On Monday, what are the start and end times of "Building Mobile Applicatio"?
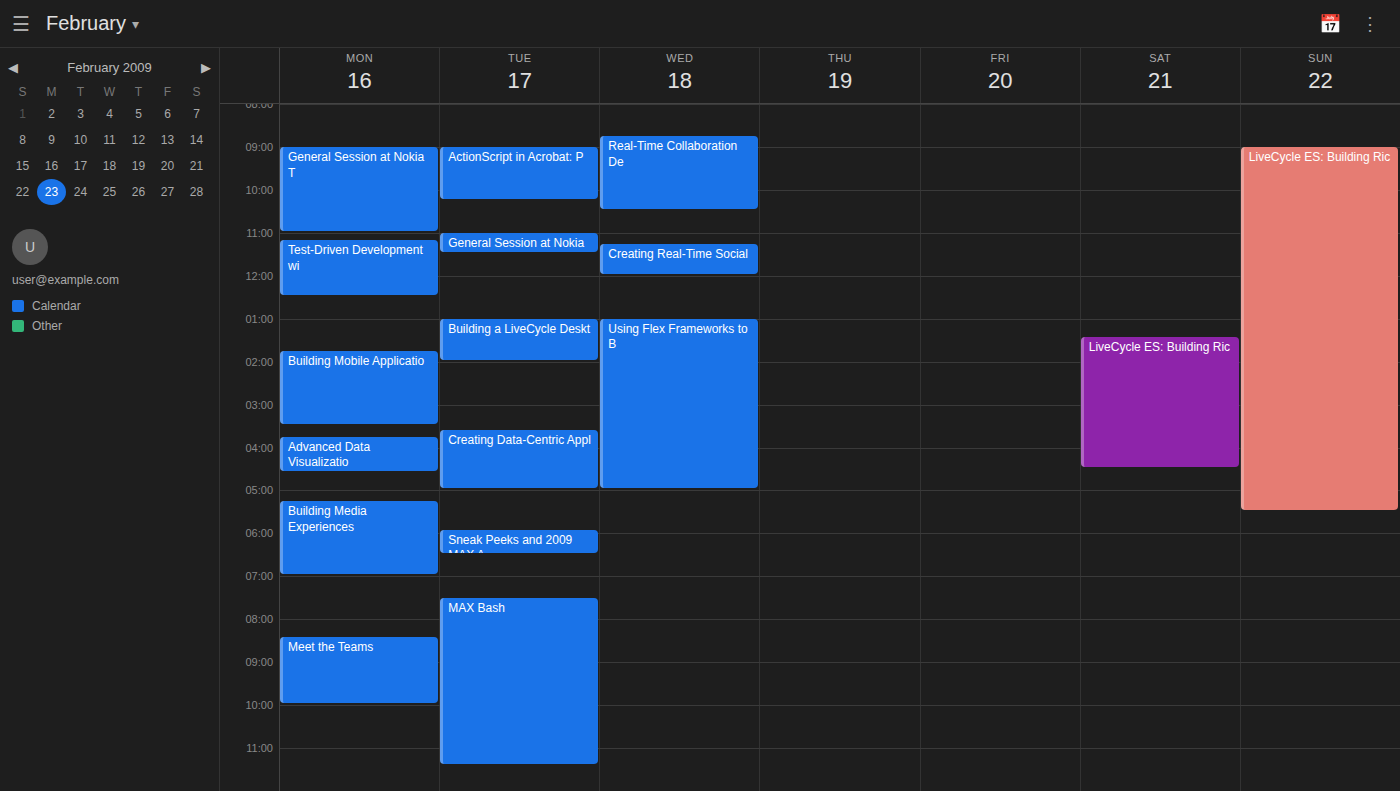
13:45 to 15:30